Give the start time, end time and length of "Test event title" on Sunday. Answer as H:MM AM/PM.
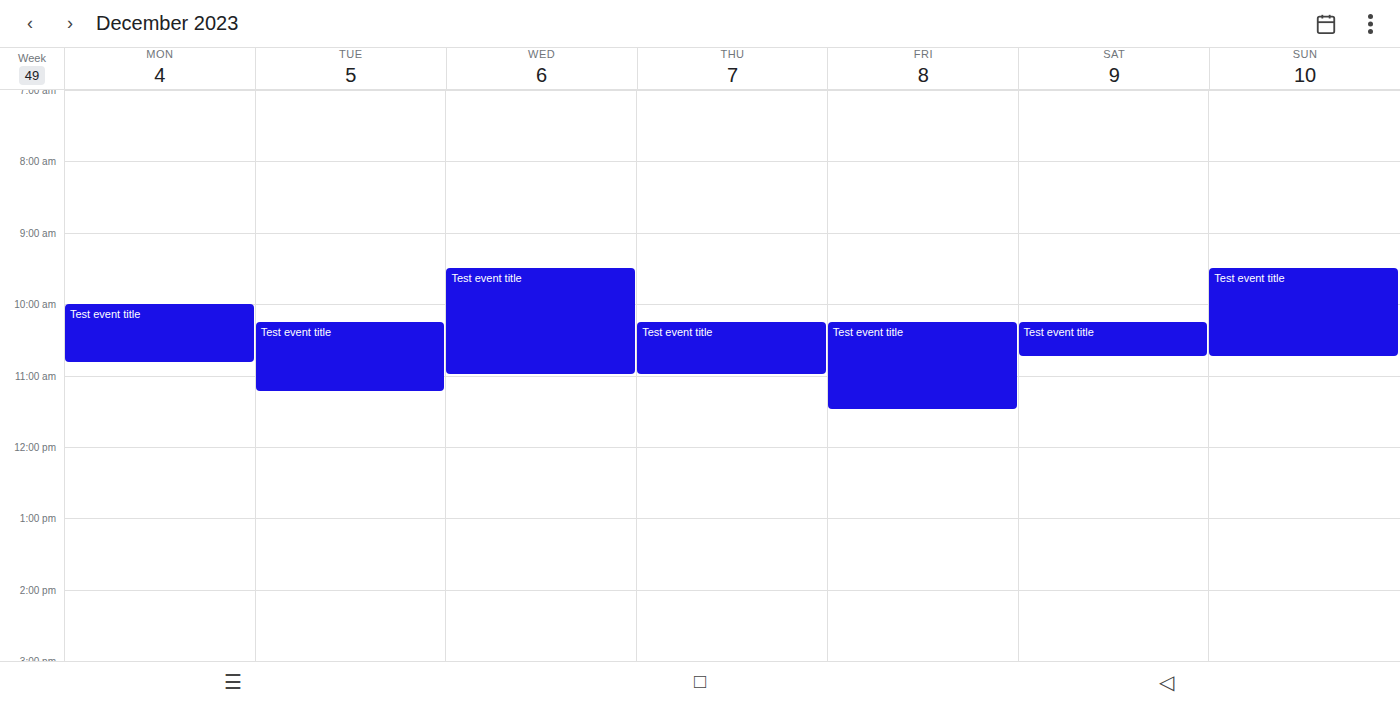
9:30 AM to 10:45 AM, 1 hour 15 minutes